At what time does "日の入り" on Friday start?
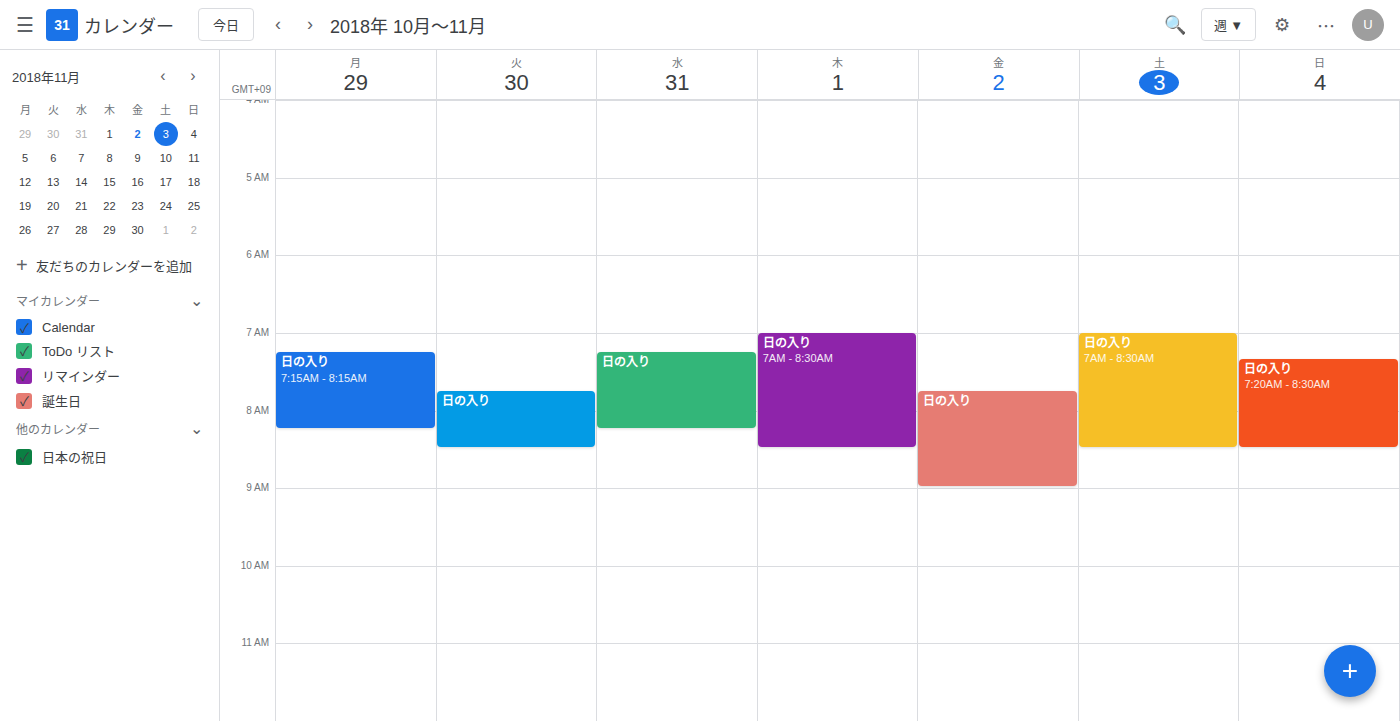
7:45 AM